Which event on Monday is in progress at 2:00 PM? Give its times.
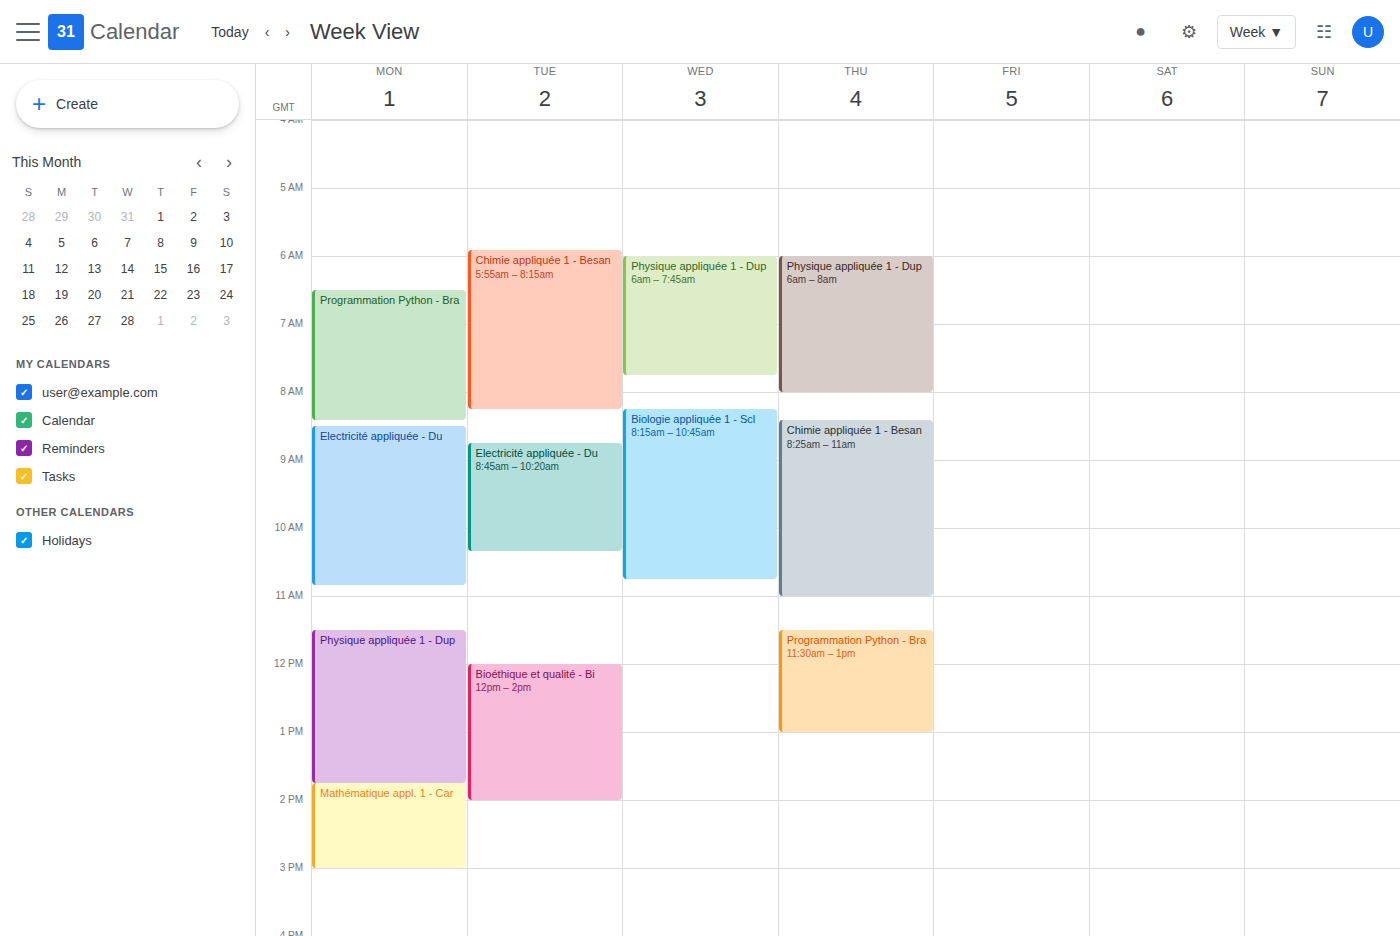
"Mathématique appl. 1 - Car", 1:45 PM to 3:00 PM